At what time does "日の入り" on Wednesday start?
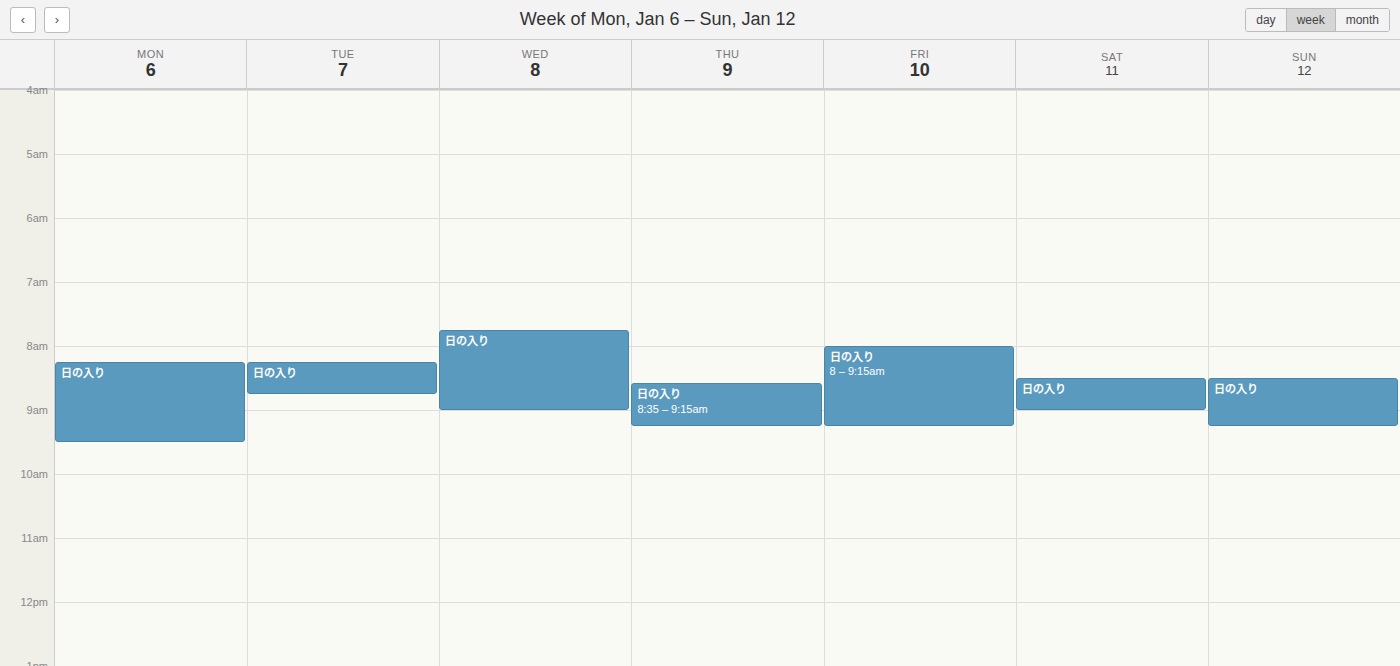
7:45 AM